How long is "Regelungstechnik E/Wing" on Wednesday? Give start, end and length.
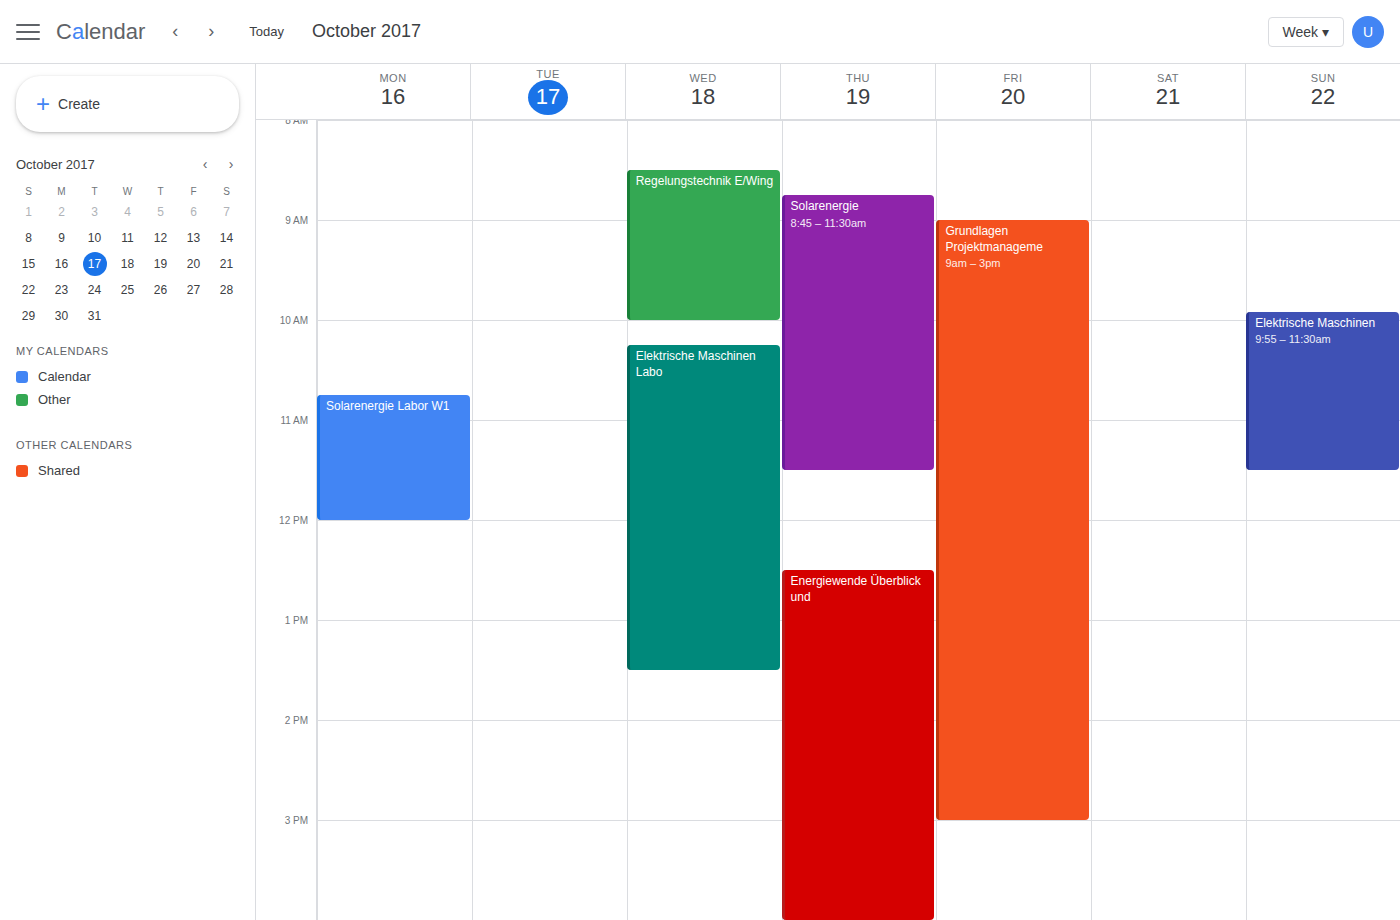
8:30 AM to 10:00 AM, 1 hour 30 minutes